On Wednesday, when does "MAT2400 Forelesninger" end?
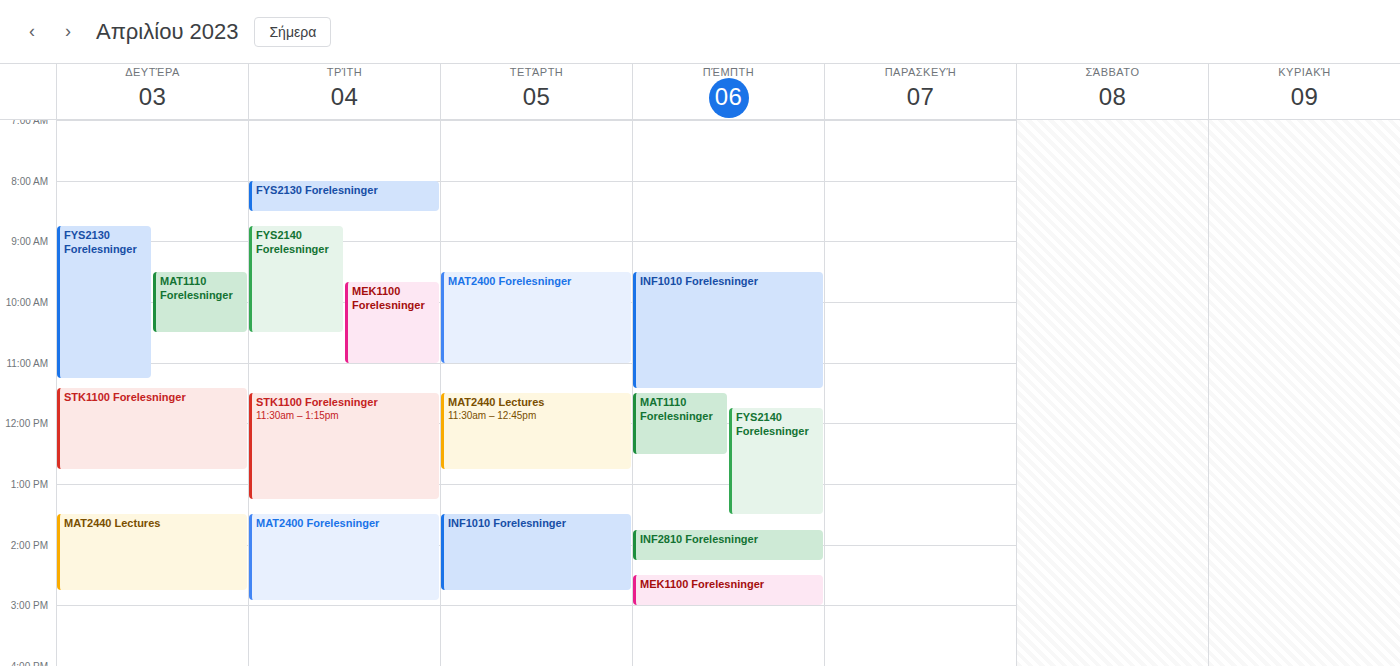
11:00 AM